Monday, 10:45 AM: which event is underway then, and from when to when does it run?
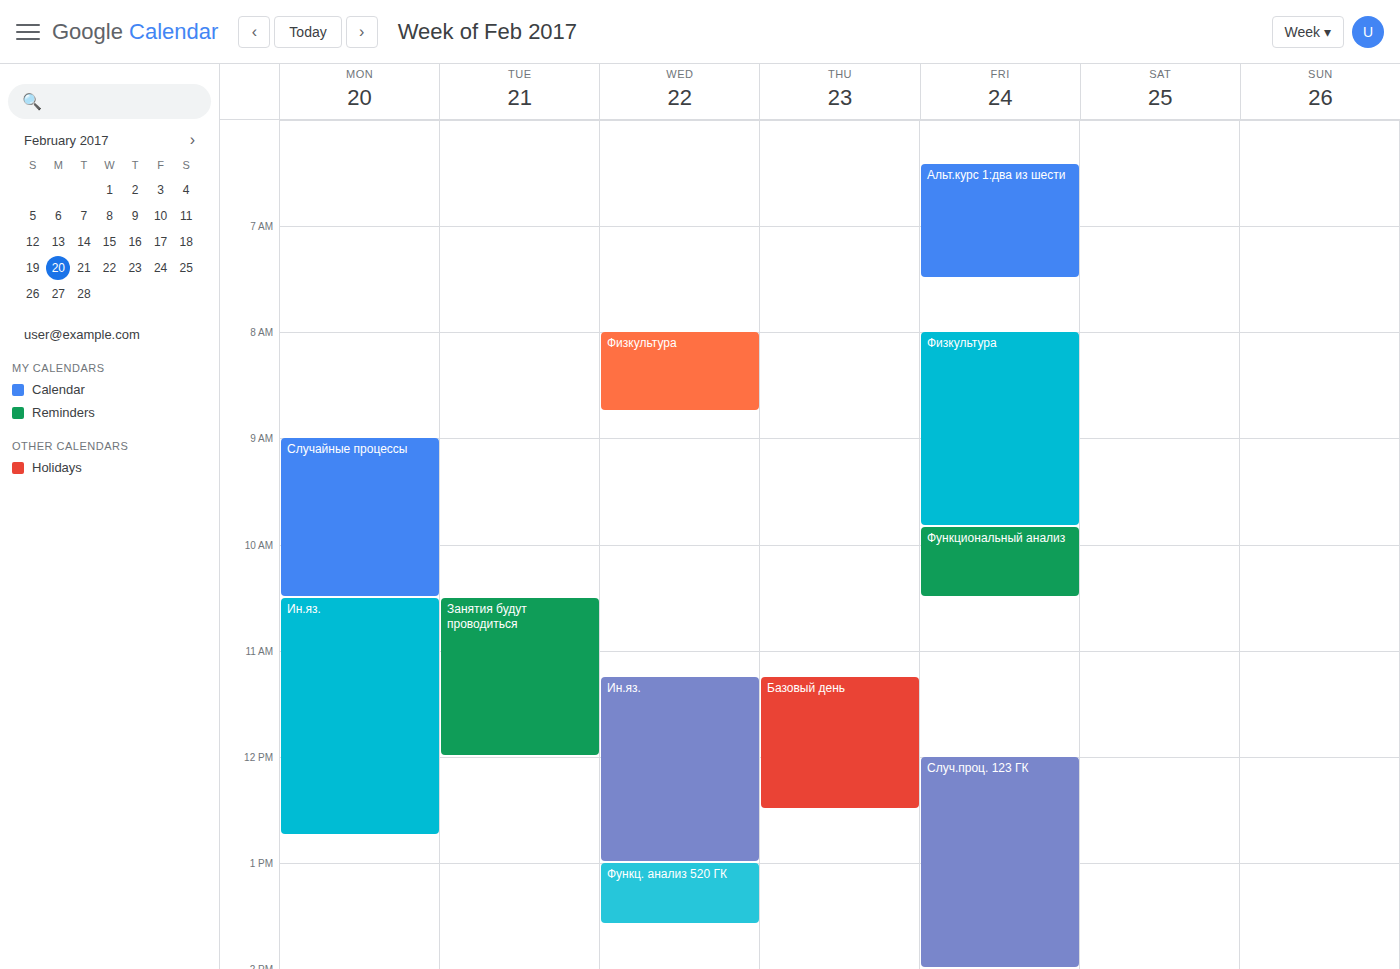
"Ин.яз.", 10:30 AM to 12:45 PM